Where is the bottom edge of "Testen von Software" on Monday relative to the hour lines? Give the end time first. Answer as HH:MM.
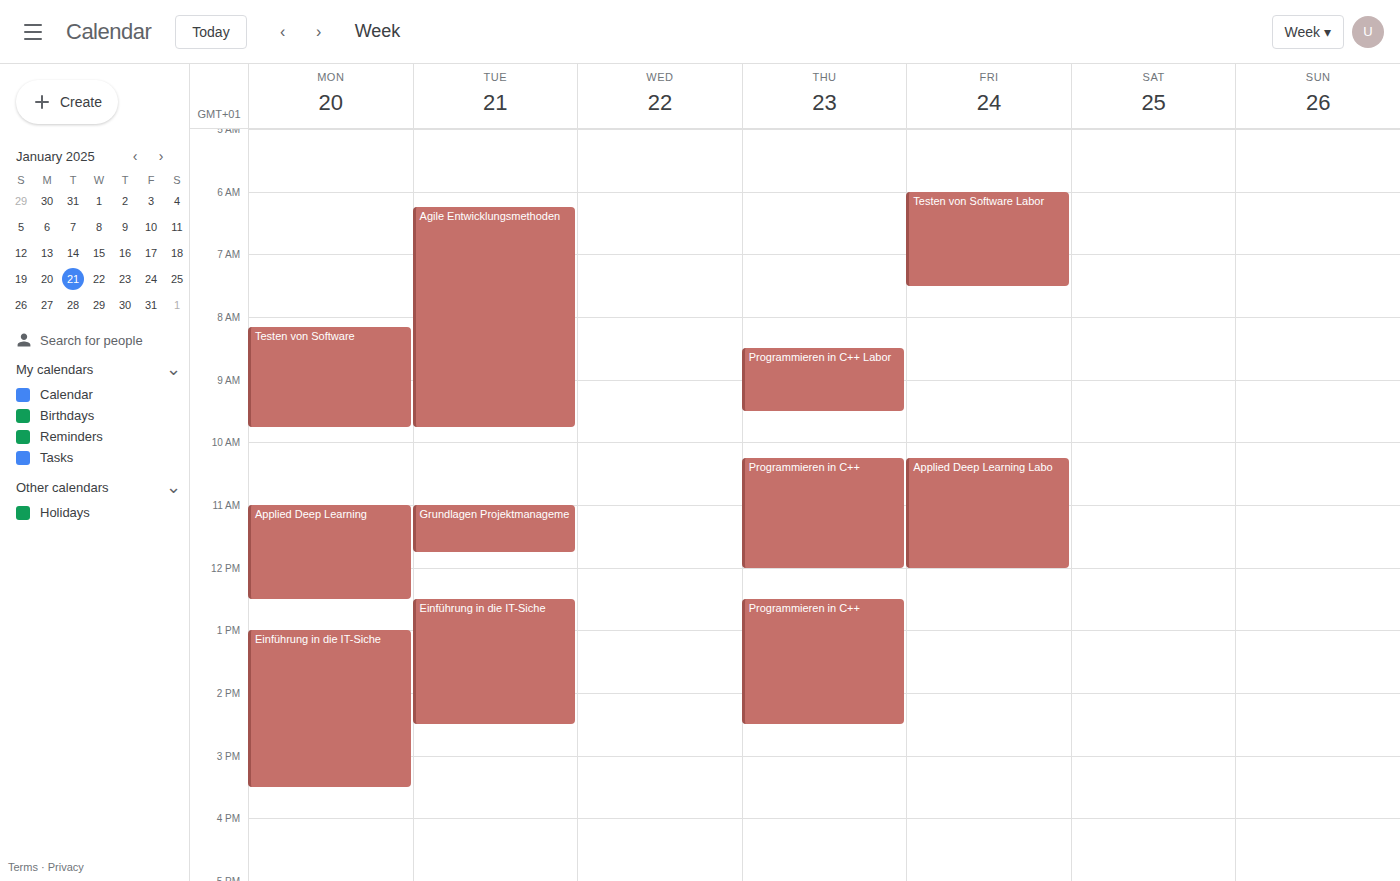
09:45 -- neither: three quarters of the way from the 09:00 line to the 10:00 line.